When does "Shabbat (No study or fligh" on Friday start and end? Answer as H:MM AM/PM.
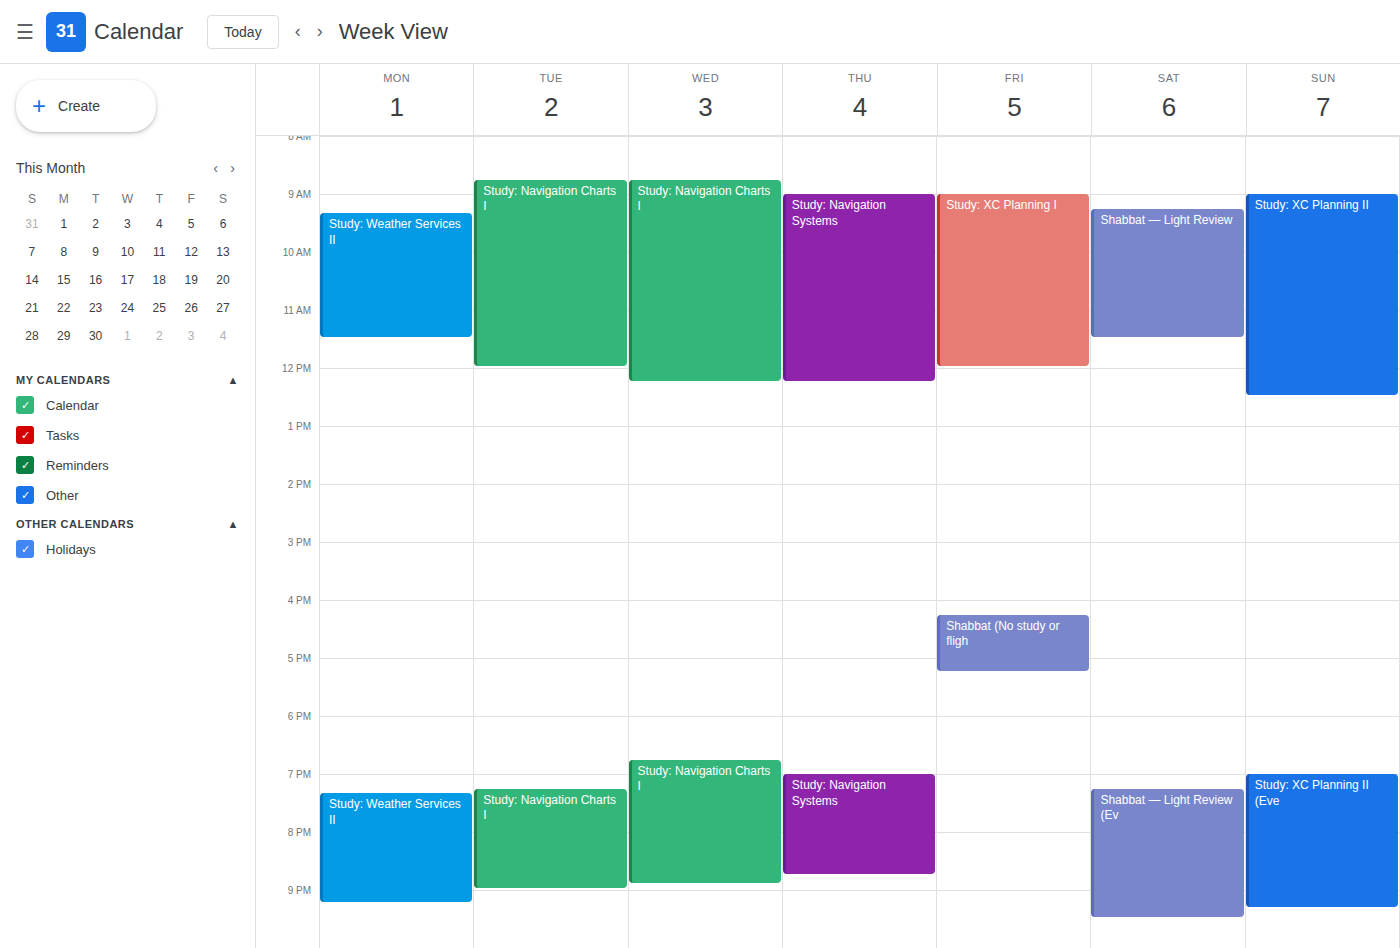
4:15 PM to 5:15 PM